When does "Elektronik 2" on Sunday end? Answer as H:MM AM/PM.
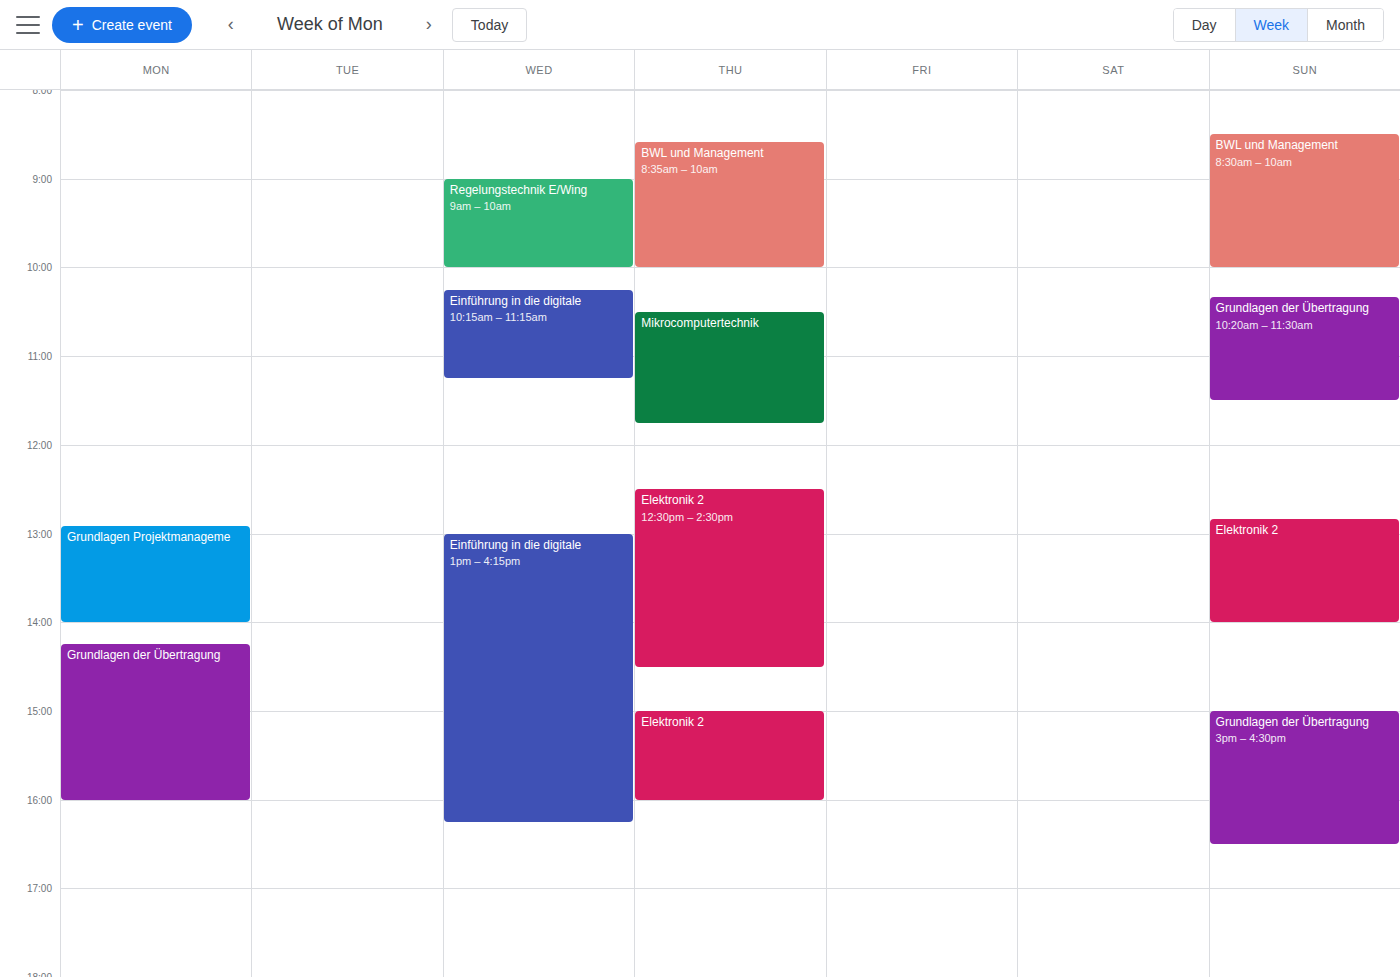
2:00 PM